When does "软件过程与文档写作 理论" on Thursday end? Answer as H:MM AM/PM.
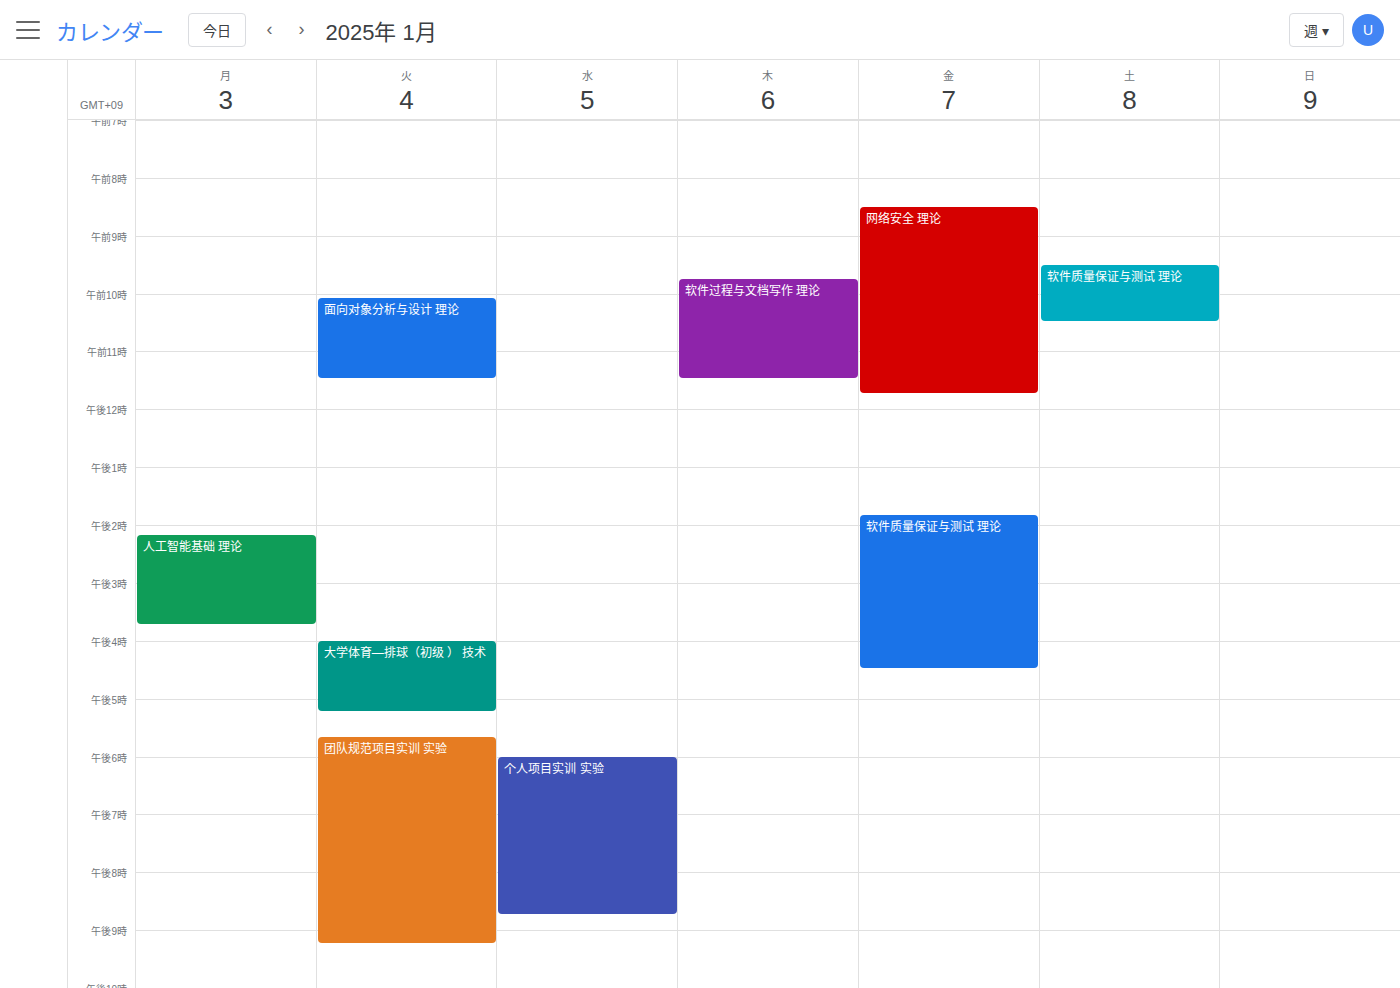
11:30 AM